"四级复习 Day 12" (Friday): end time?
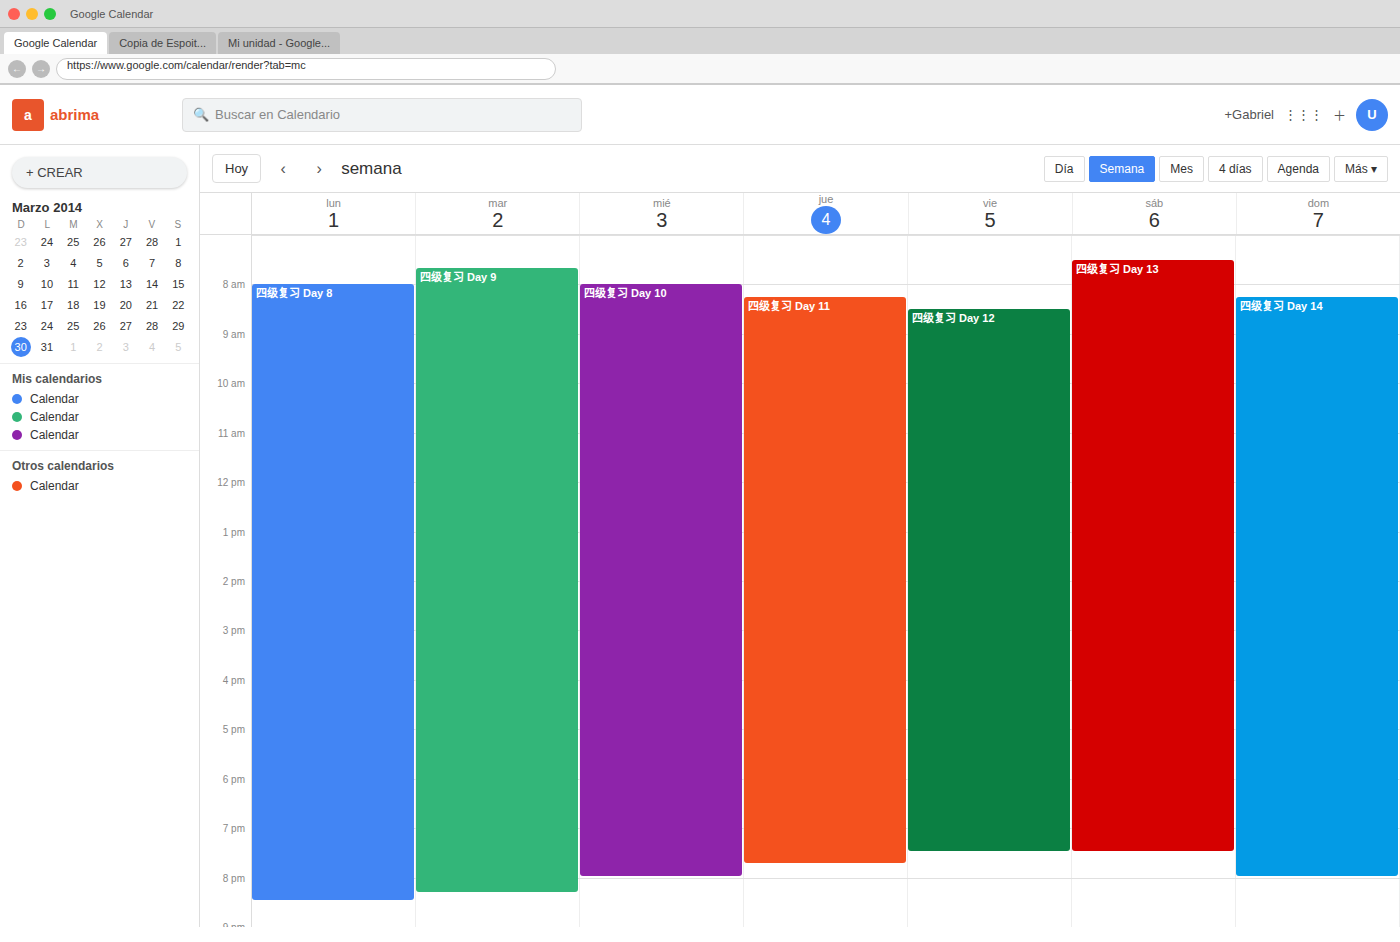
7:30 PM